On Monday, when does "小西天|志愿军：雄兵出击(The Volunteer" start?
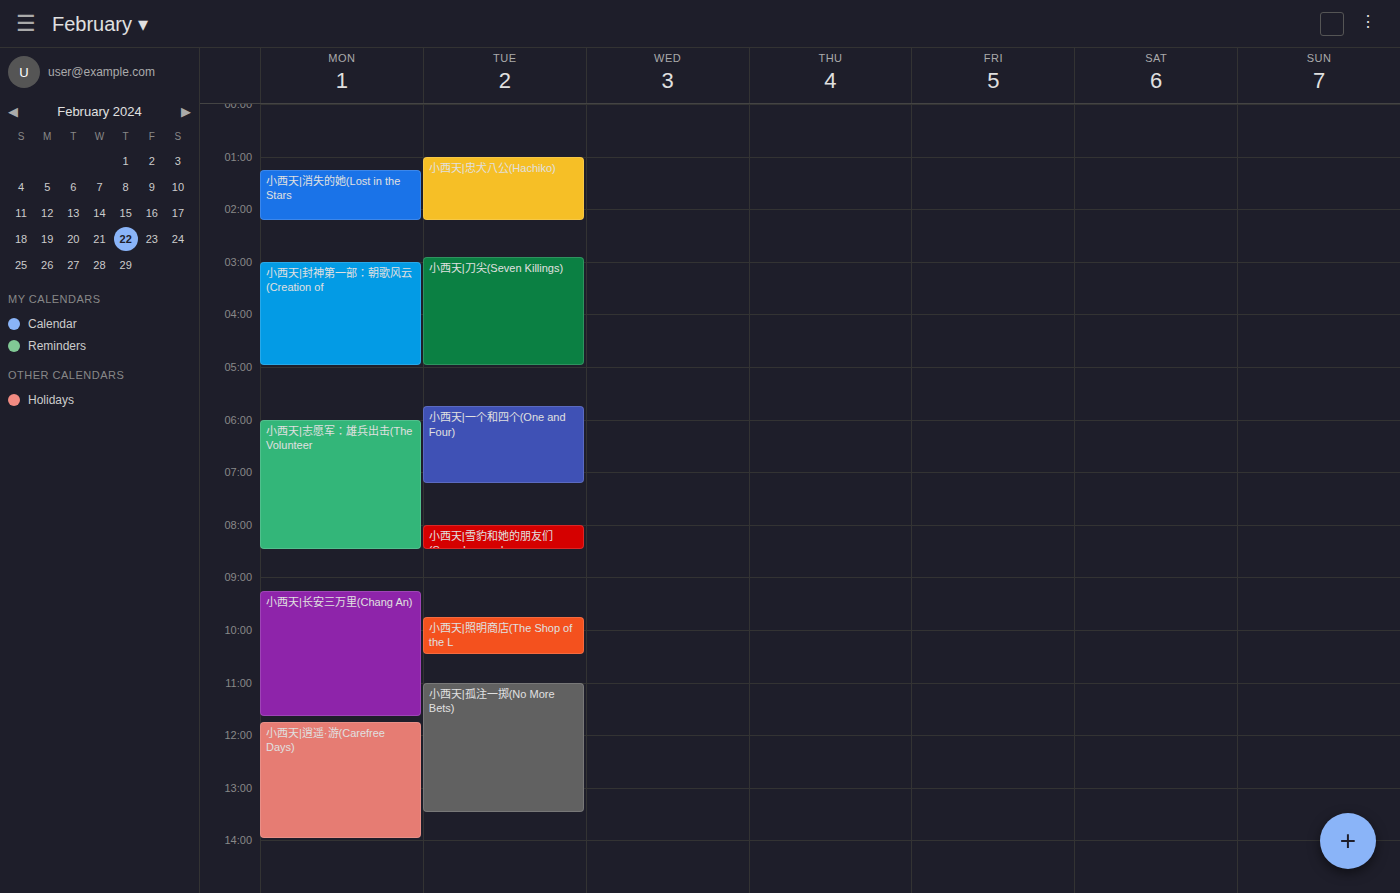
6:00 AM